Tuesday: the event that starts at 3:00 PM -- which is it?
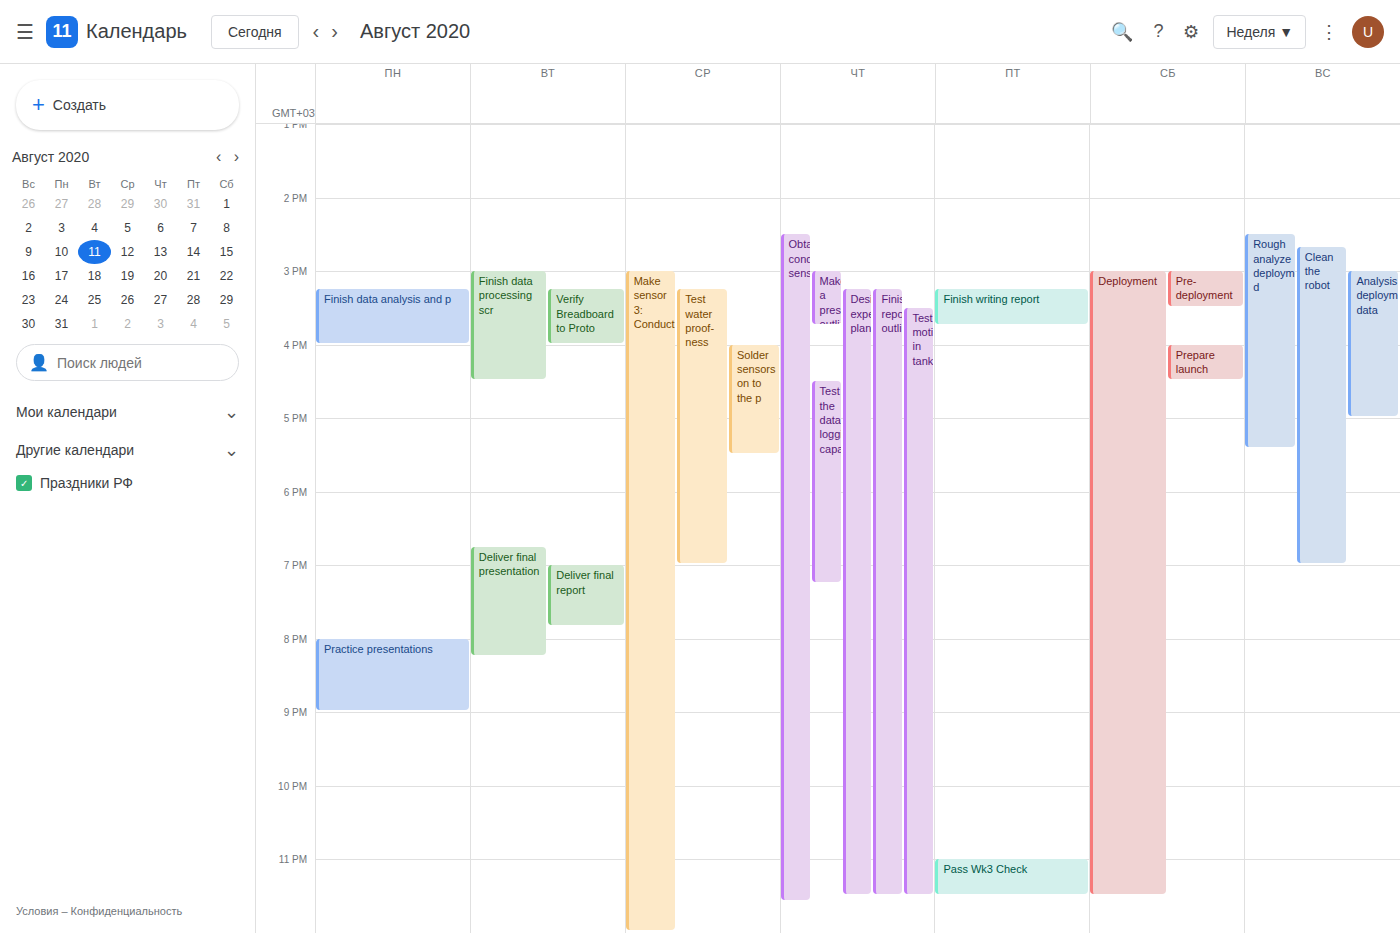
"Finish data processing scr"